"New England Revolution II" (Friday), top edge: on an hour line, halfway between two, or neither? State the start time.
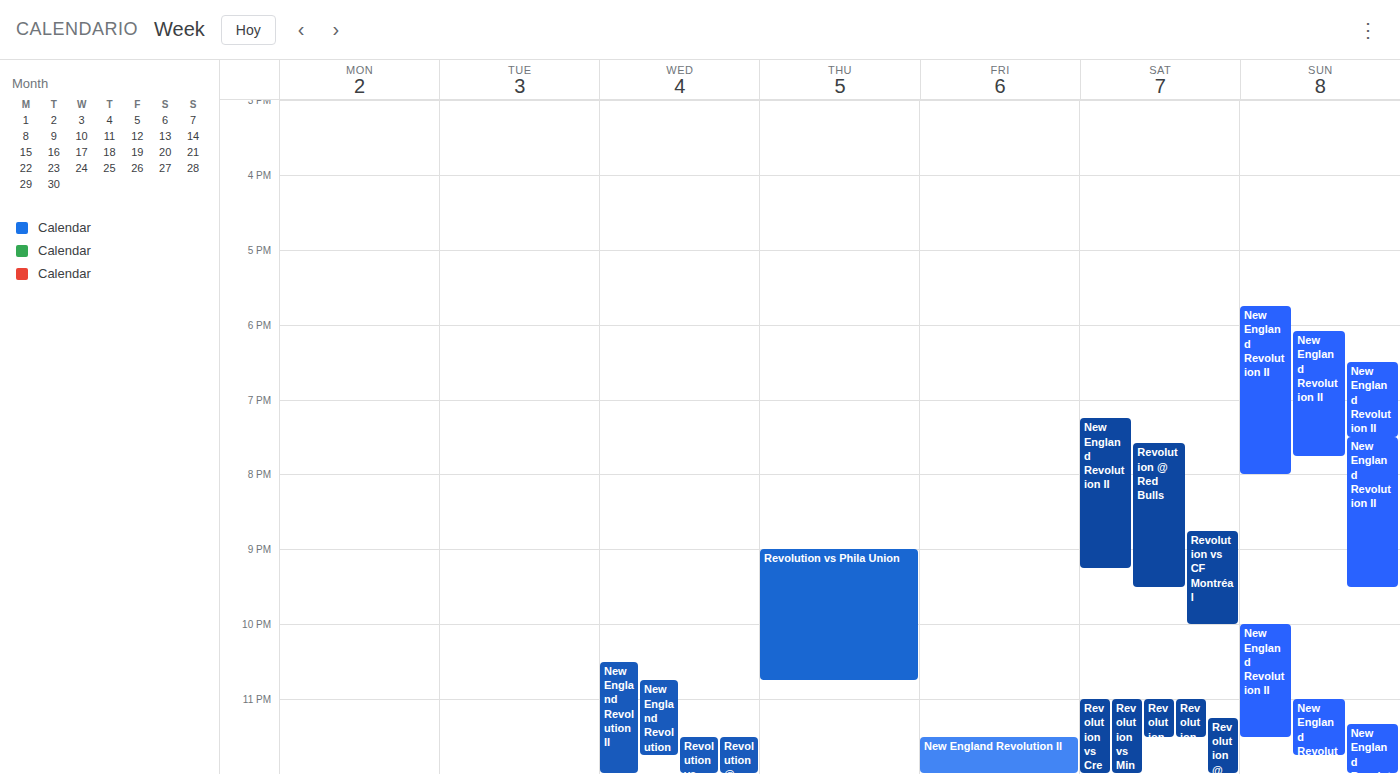
11:30 PM -- halfway between the 11 PM and 12 AM lines.